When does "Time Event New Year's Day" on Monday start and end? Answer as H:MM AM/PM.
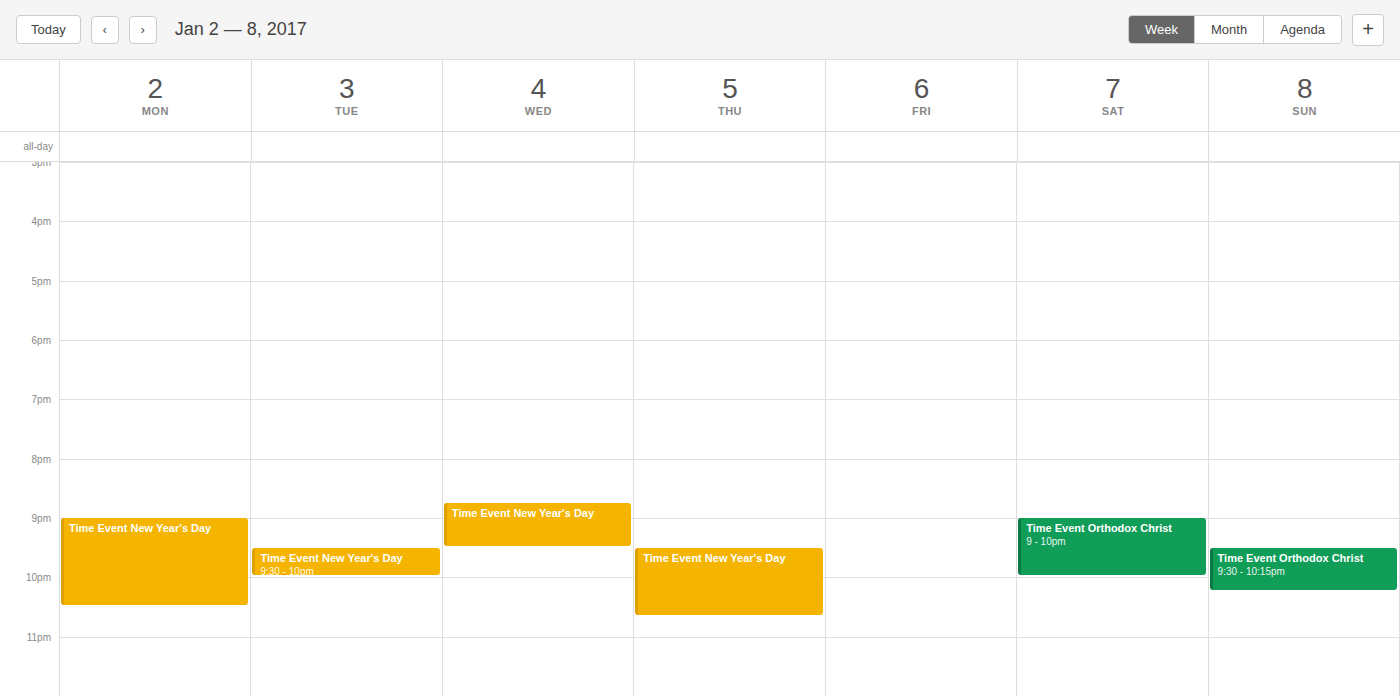
9:00 PM to 10:30 PM